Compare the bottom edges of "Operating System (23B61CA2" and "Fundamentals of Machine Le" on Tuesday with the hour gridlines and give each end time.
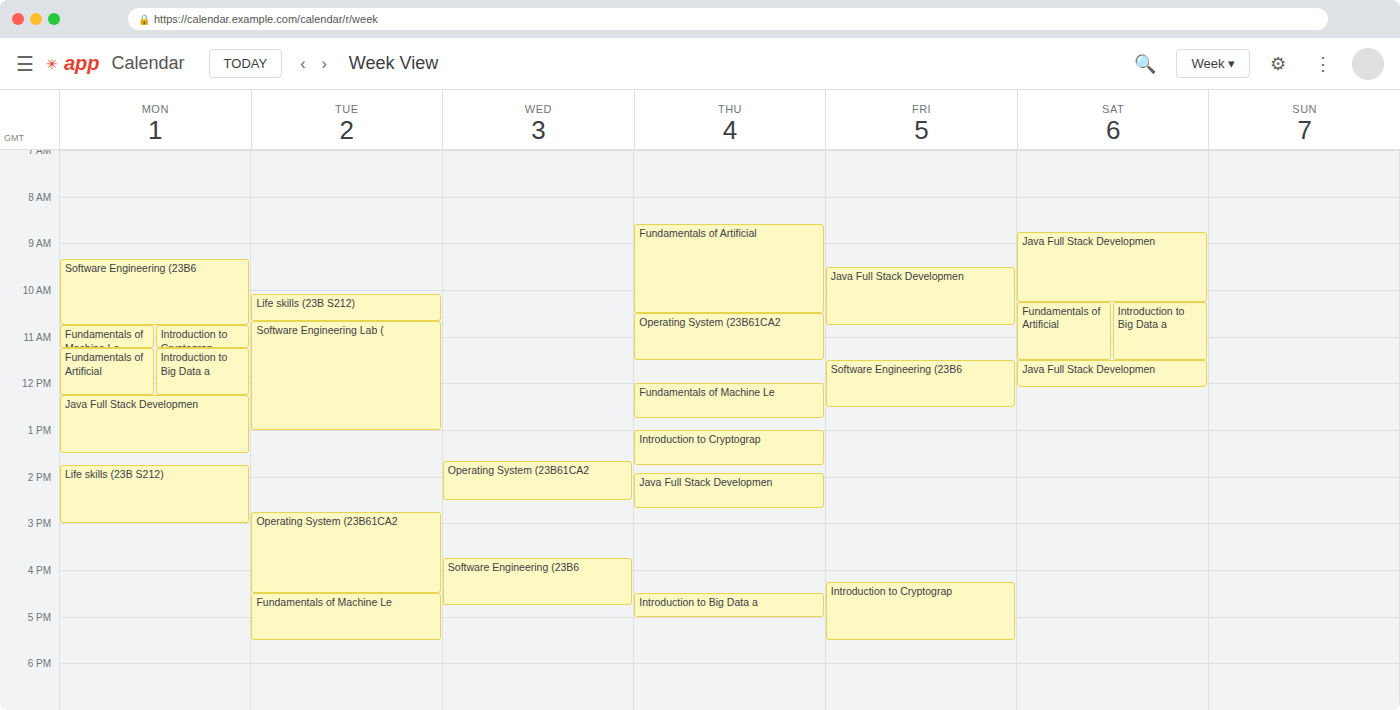
"Operating System (23B61CA2": 4:30 PM, halfway between the 4 PM and 5 PM lines. "Fundamentals of Machine Le": 5:30 PM, halfway between the 5 PM and 6 PM lines.